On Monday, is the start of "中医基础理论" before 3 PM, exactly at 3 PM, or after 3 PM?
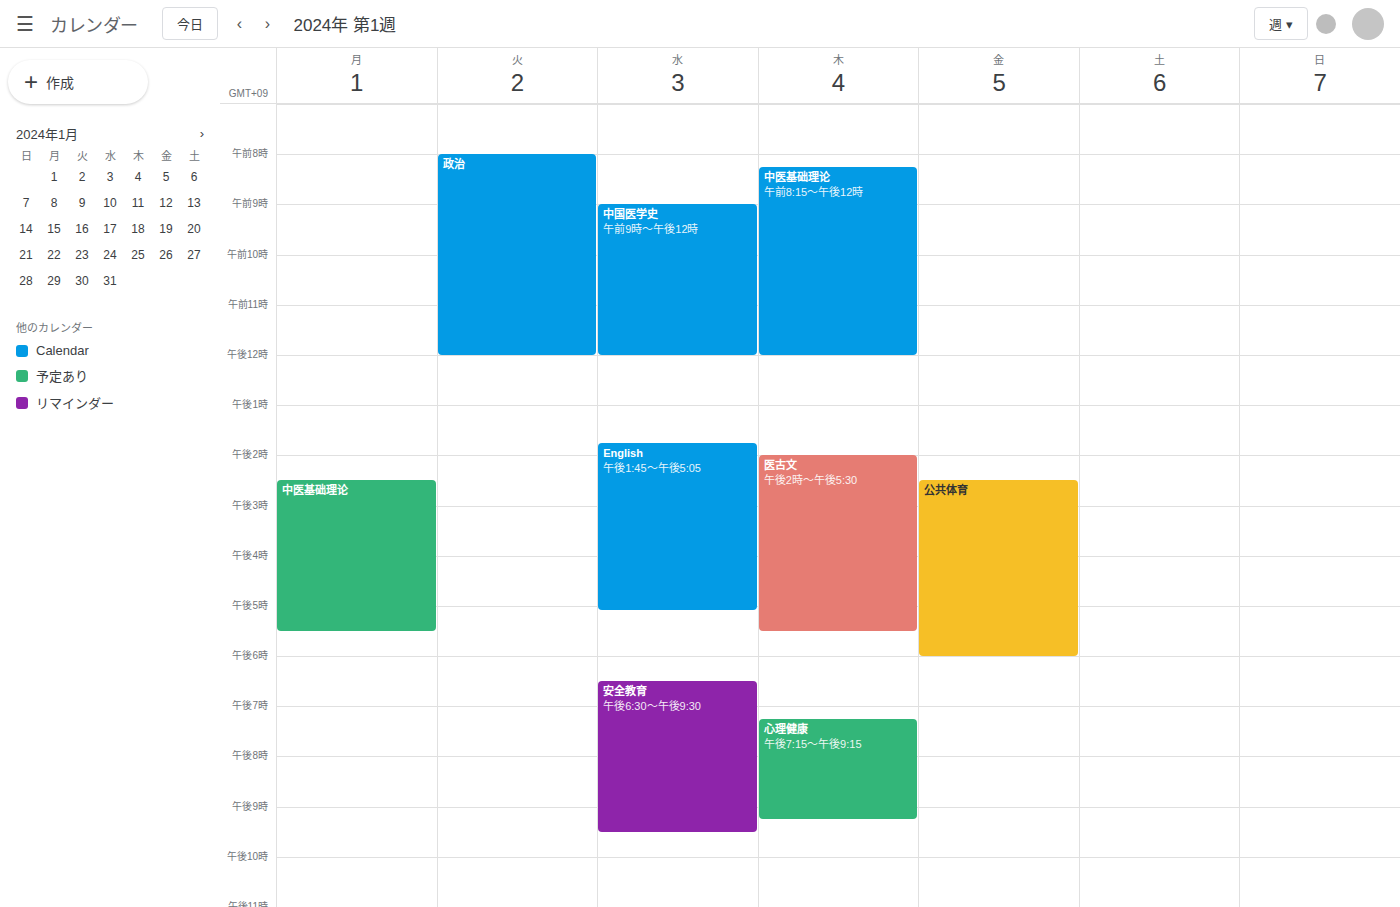
2:30 PM -- before 3 PM, 30 minutes above the 3 PM line.